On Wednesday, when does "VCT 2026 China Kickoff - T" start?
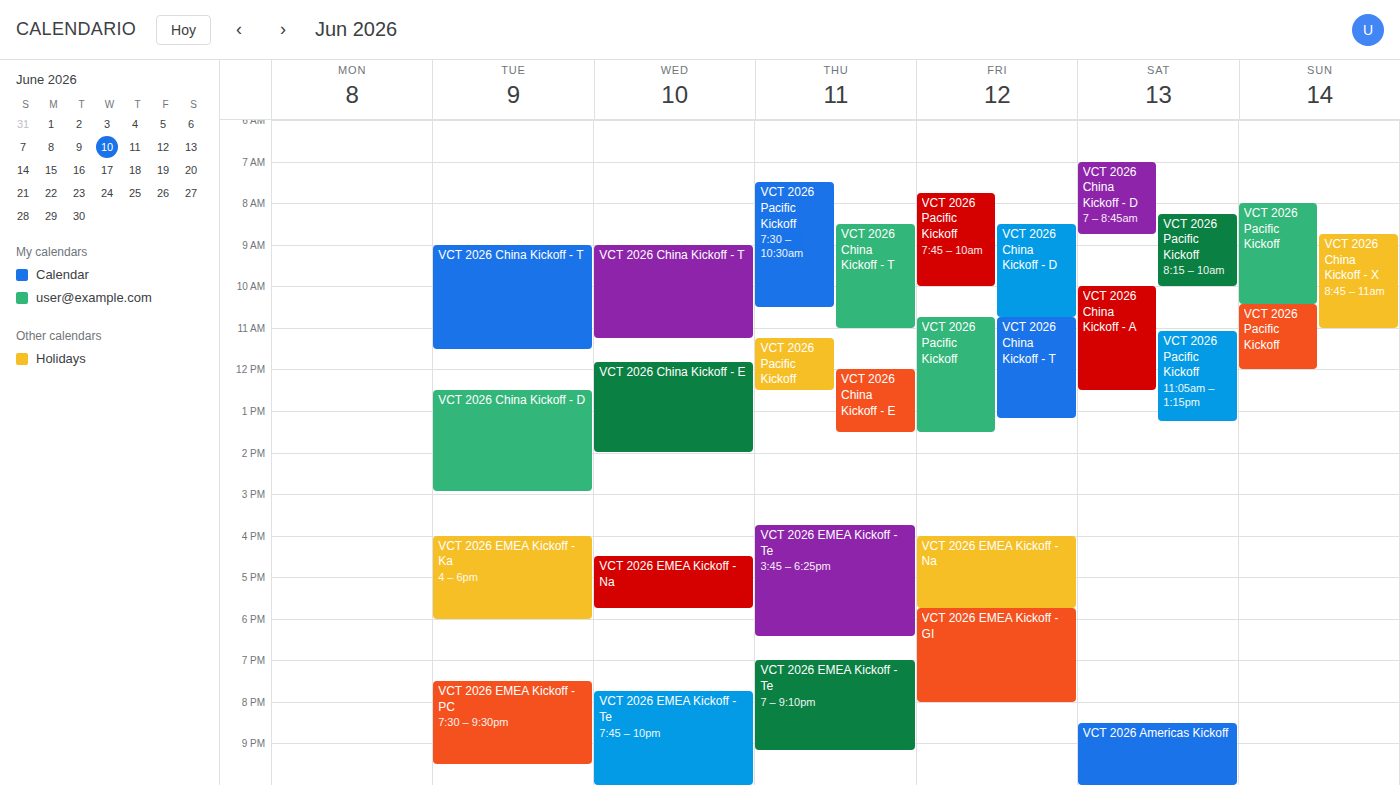
9:00 AM